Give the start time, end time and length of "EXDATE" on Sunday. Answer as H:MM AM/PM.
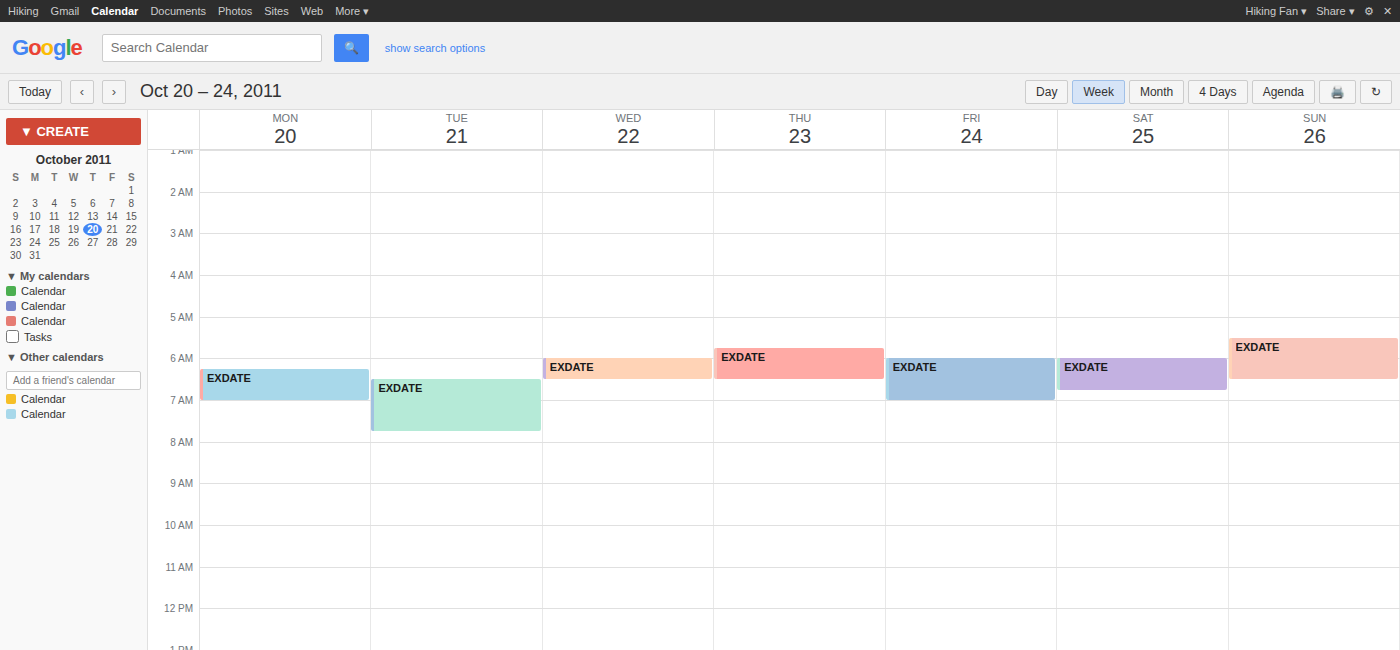
5:30 AM to 6:30 AM, 1 hour